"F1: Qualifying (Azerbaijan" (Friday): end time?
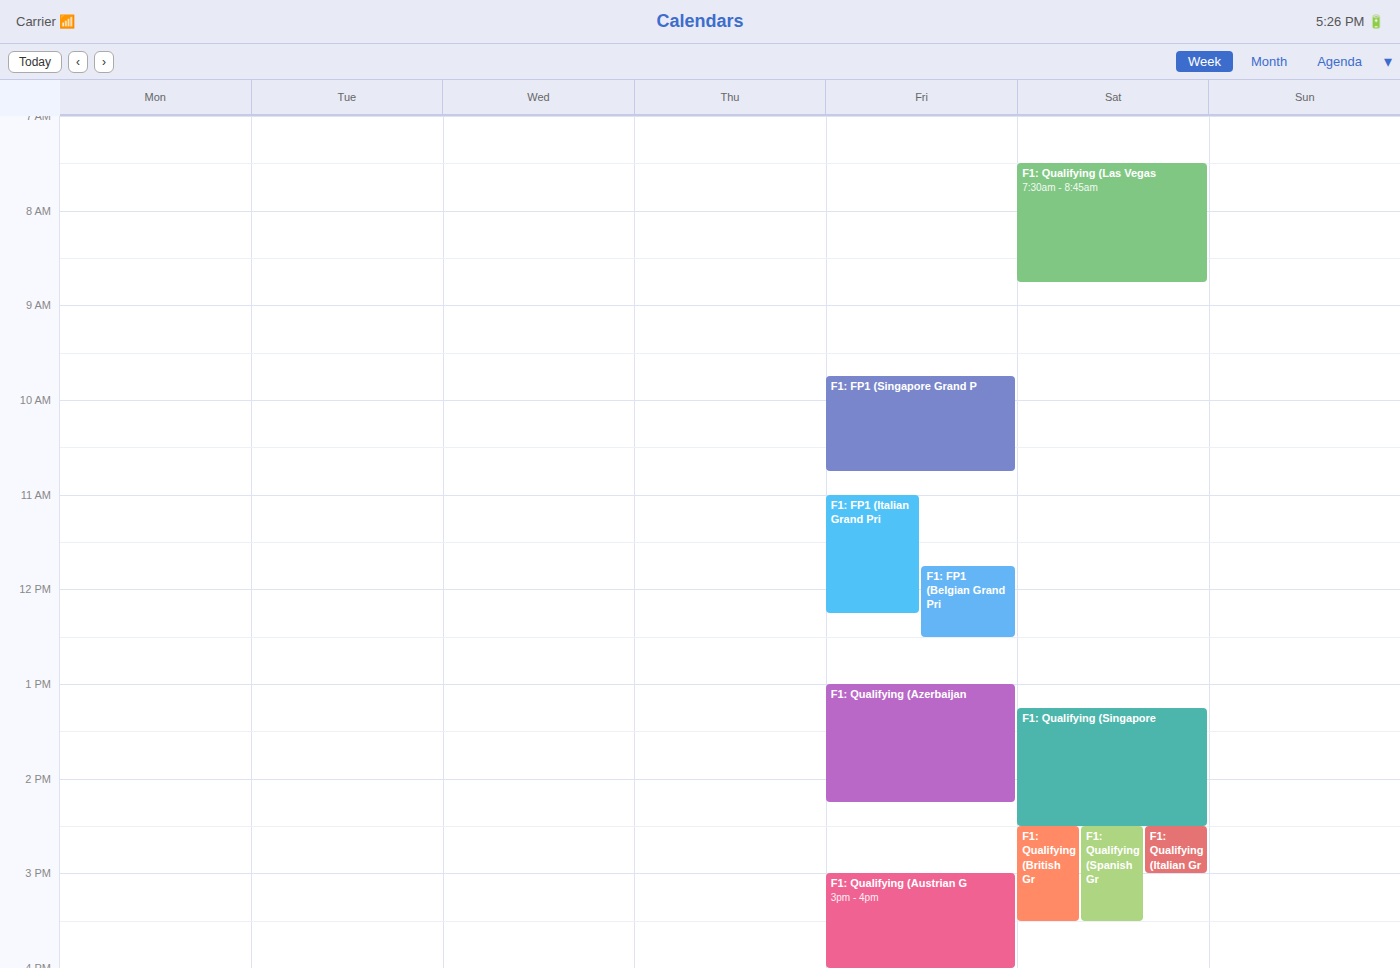
2:15 PM